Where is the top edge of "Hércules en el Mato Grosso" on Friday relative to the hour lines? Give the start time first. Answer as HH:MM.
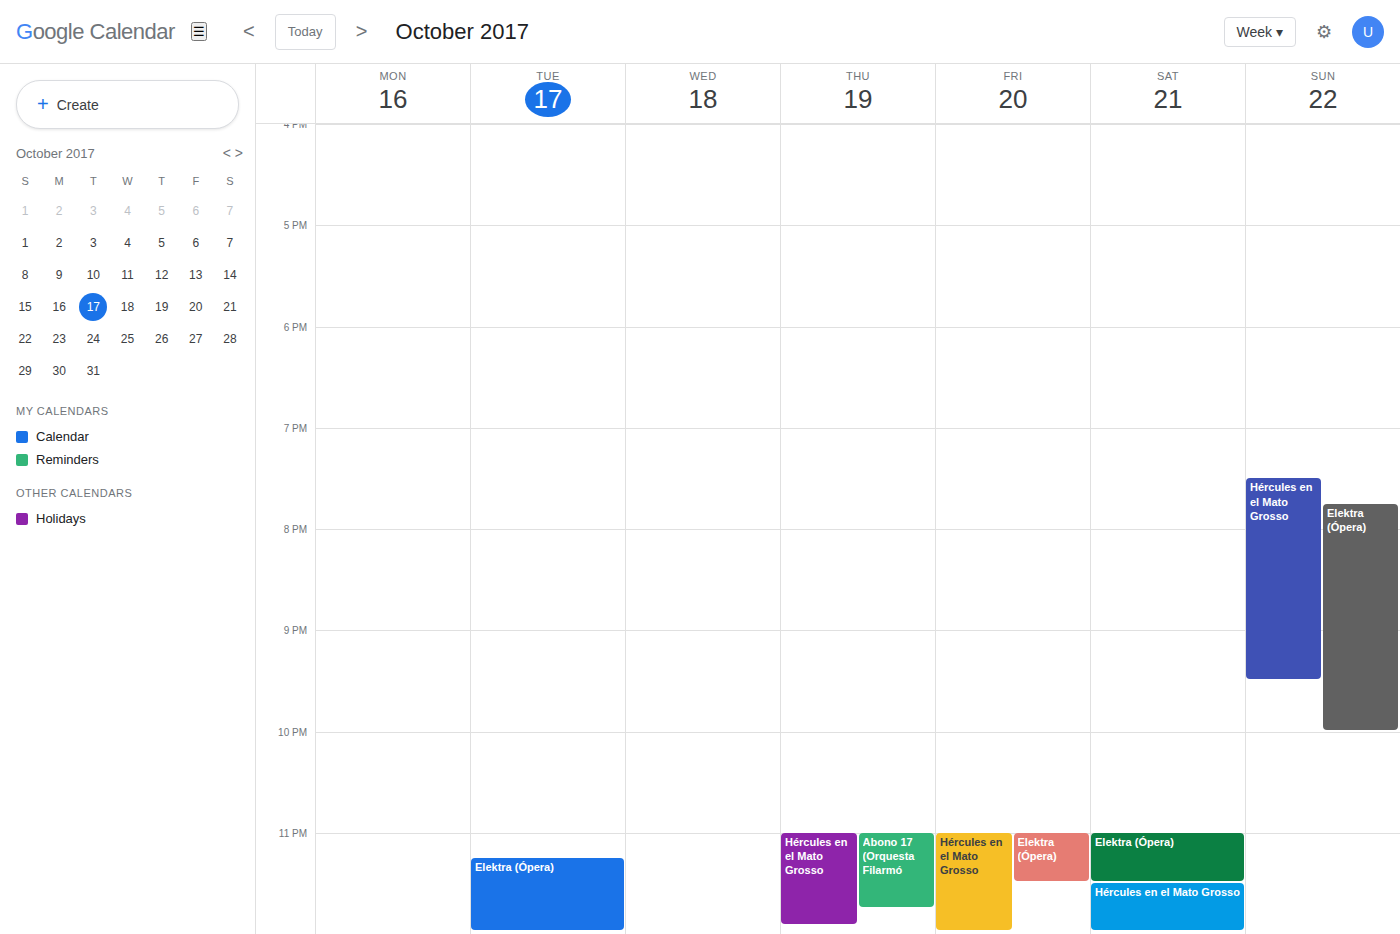
23:00 -- exactly on the 23:00 line.